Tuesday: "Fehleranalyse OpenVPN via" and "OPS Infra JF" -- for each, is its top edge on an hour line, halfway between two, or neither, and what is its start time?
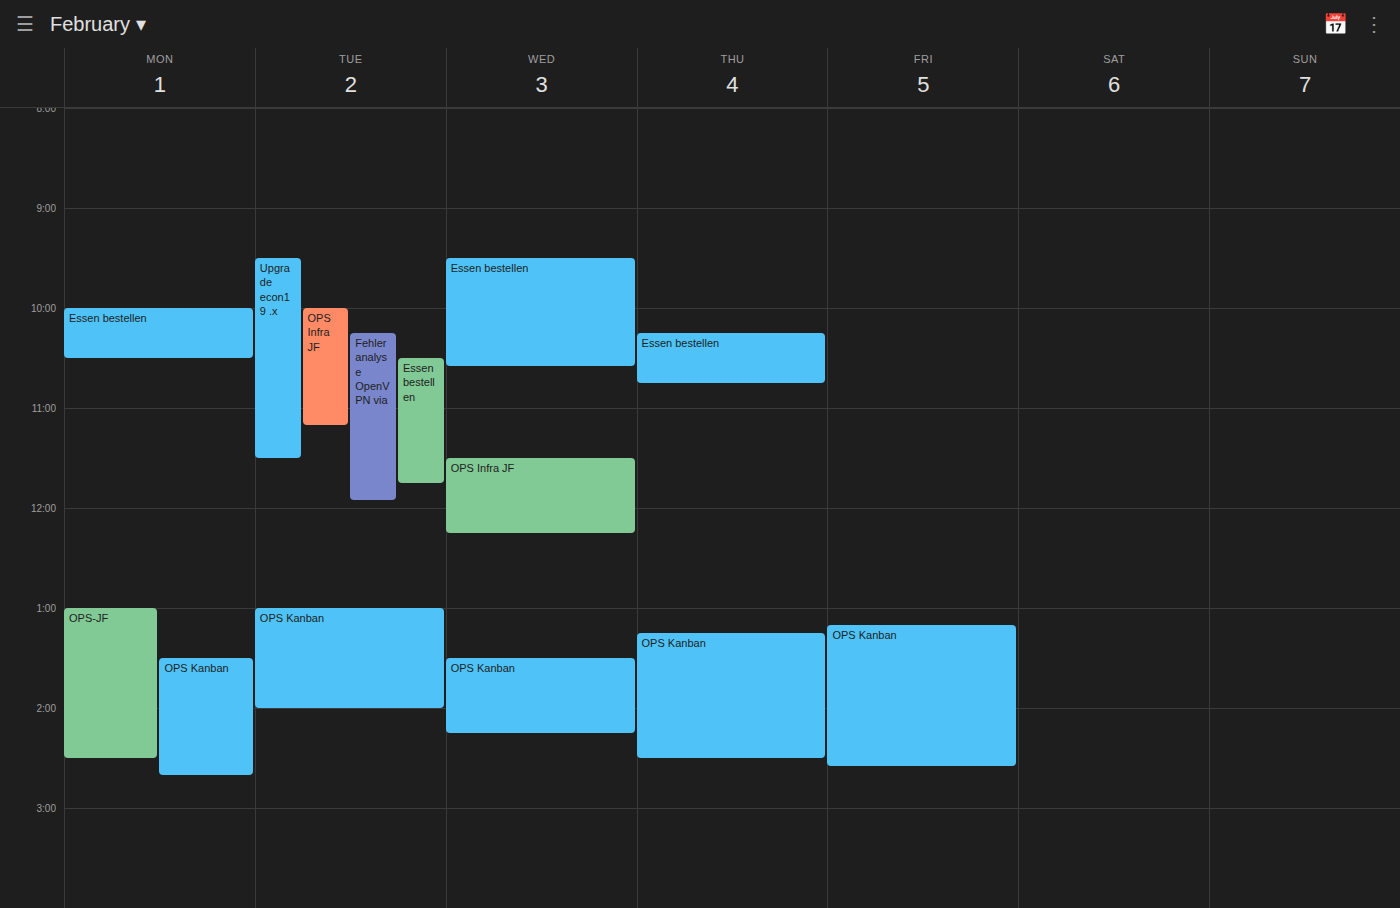
"Fehleranalyse OpenVPN via": 10:15 AM, neither: a quarter of the way from the 10 AM line to the 11 AM line. "OPS Infra JF": 10:00 AM, exactly on the 10 AM line.